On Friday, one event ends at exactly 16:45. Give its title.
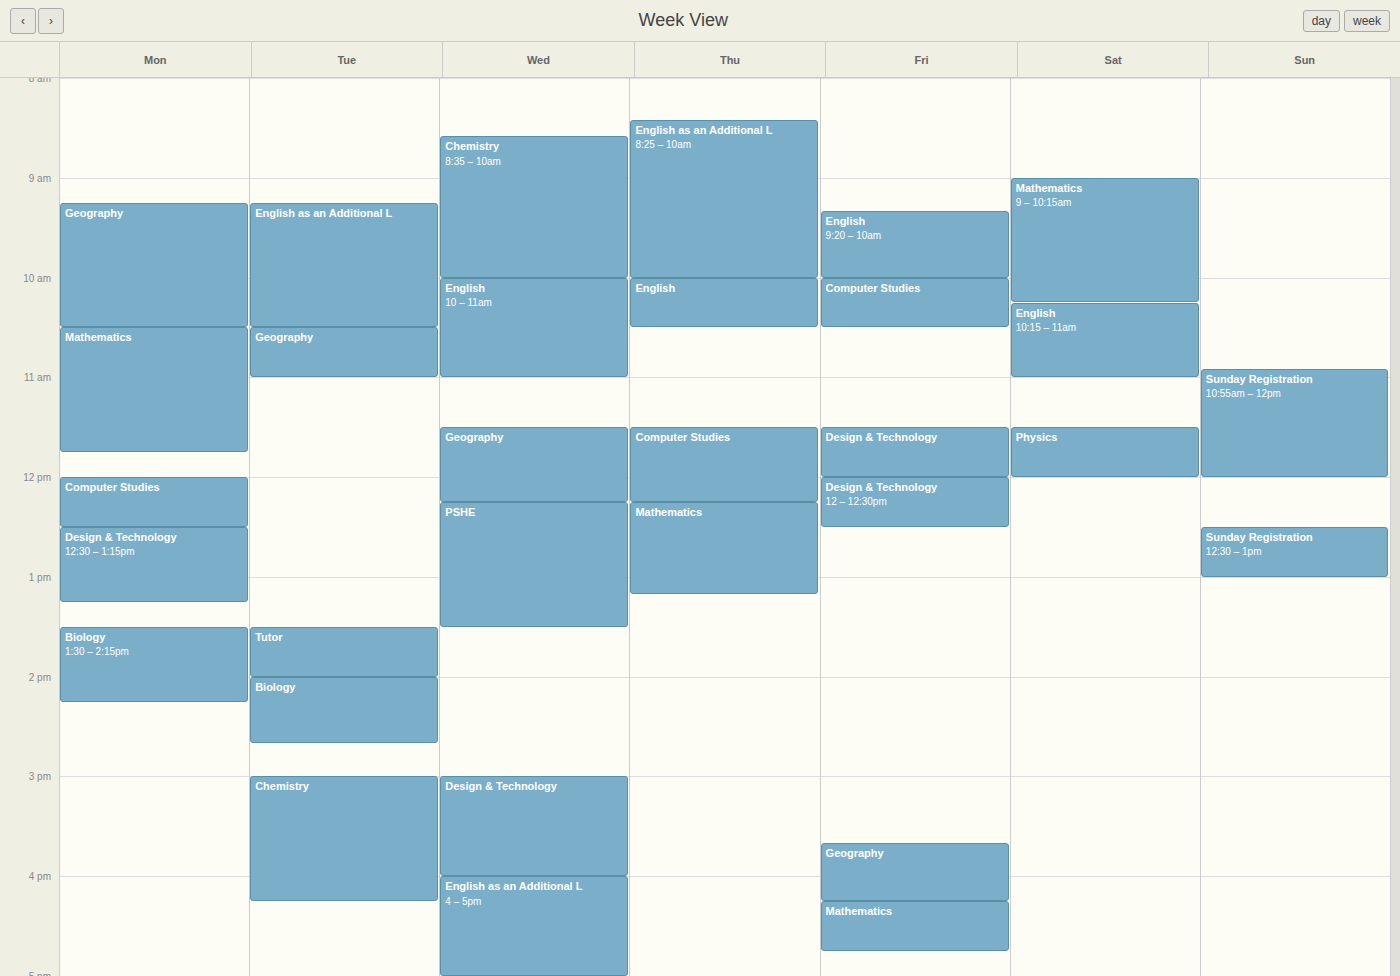
"Mathematics"